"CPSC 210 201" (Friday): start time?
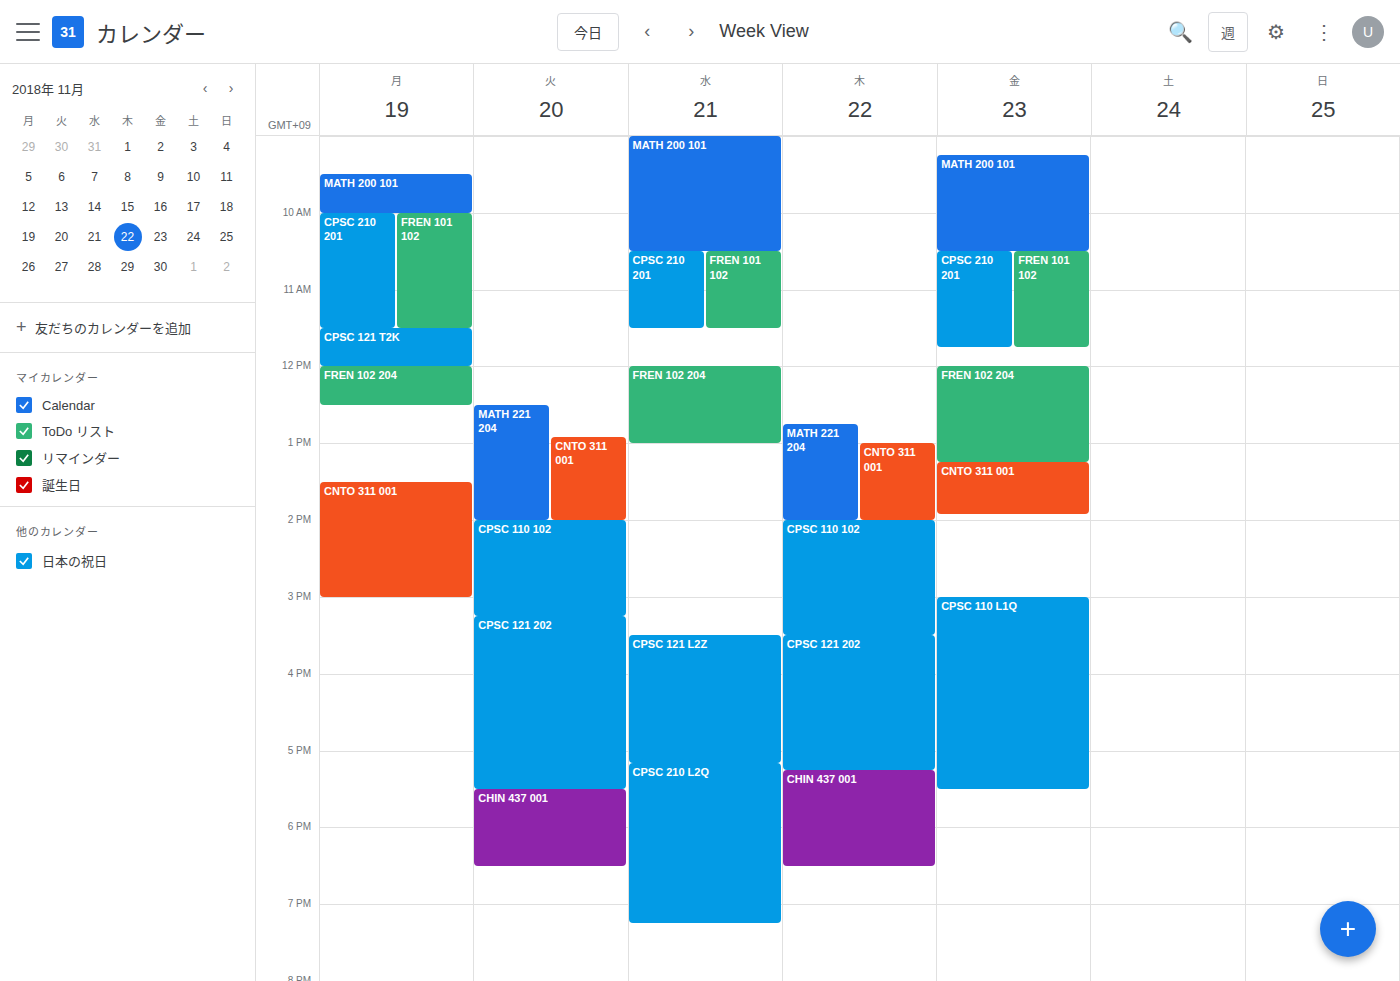
10:30